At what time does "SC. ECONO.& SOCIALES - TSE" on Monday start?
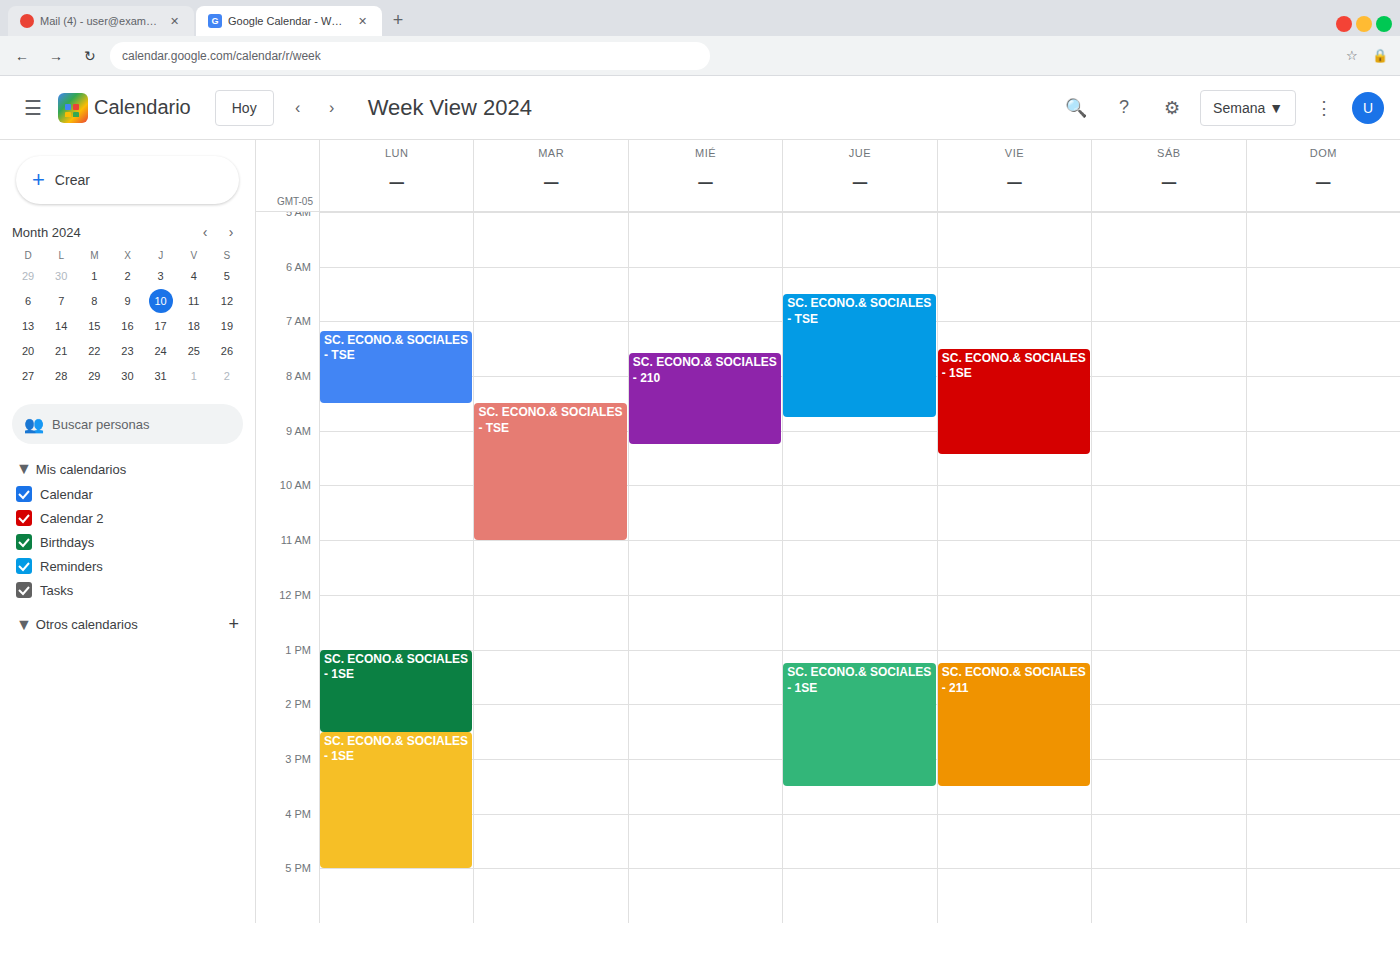
7:10 AM